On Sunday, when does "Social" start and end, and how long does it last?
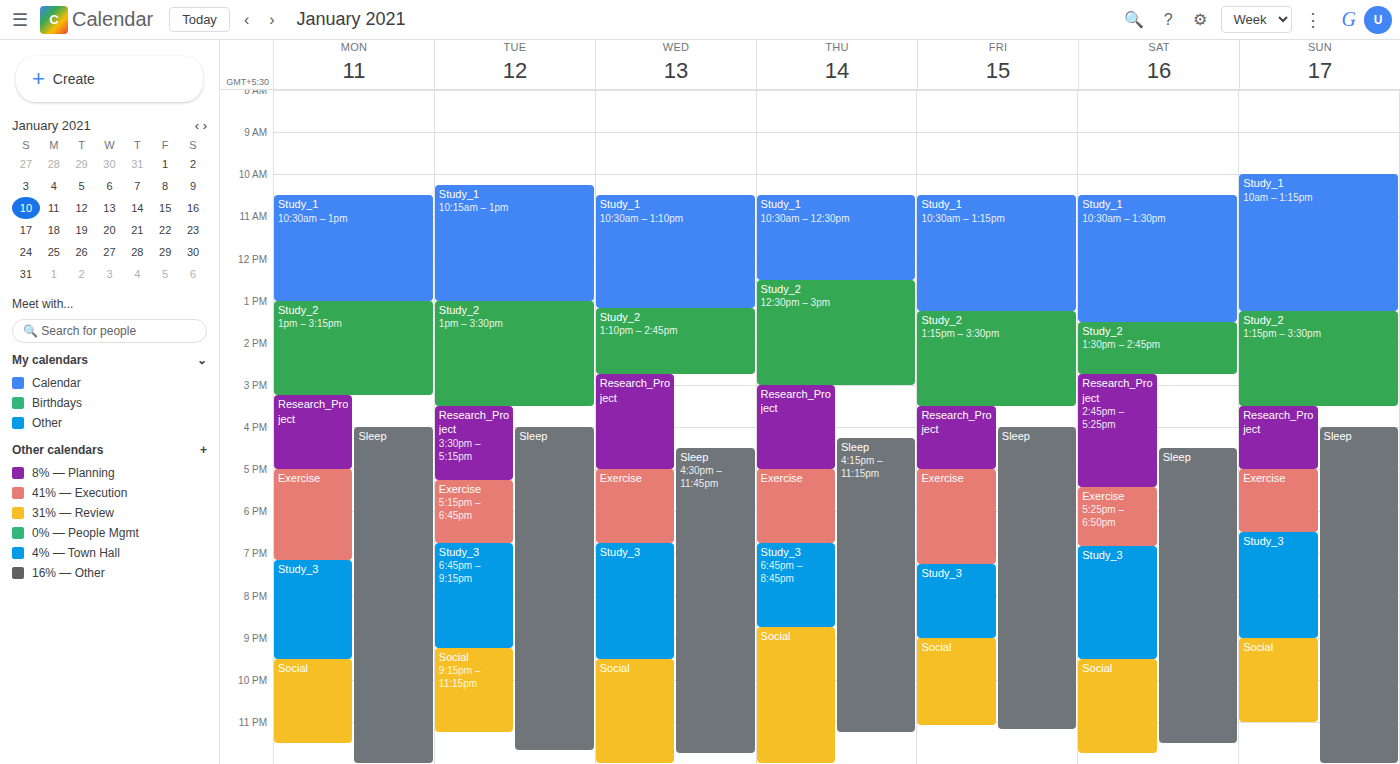
9:00 PM to 11:00 PM, 2 hours